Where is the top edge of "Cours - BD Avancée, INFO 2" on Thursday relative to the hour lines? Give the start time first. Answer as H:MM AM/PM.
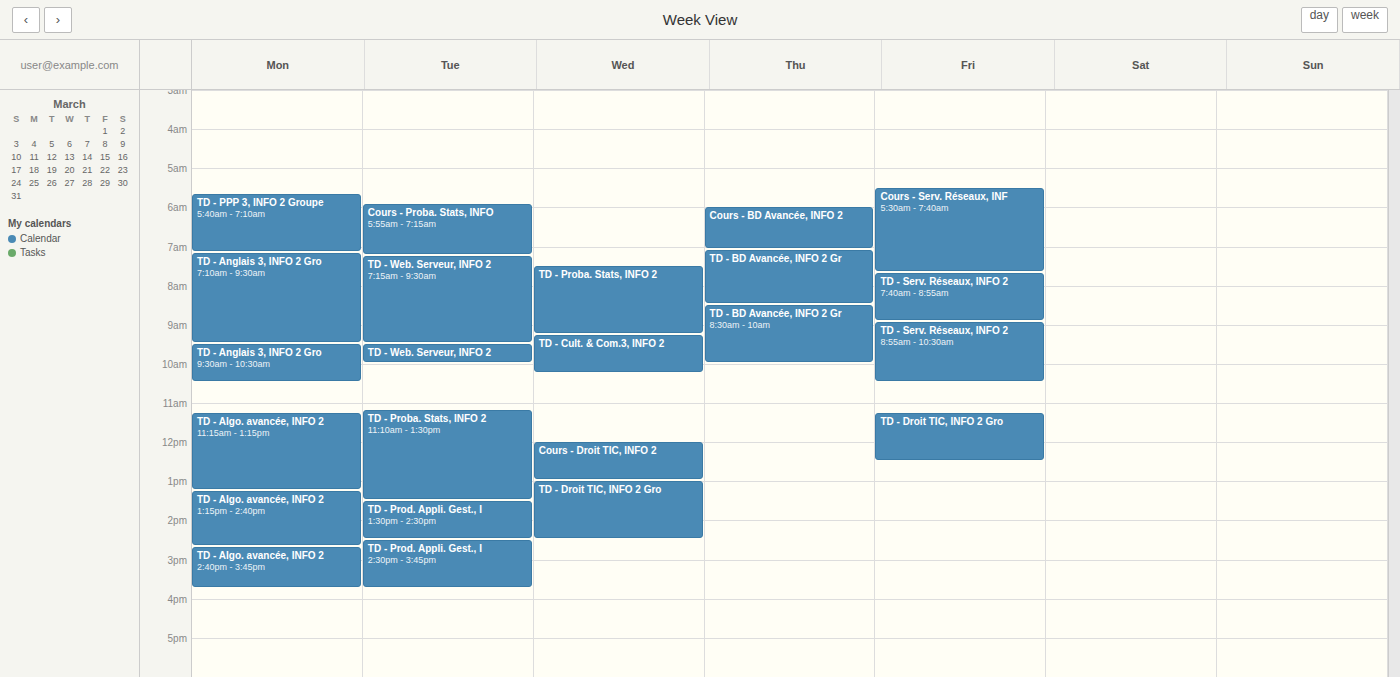
6:00 AM -- exactly on the 6 AM line.